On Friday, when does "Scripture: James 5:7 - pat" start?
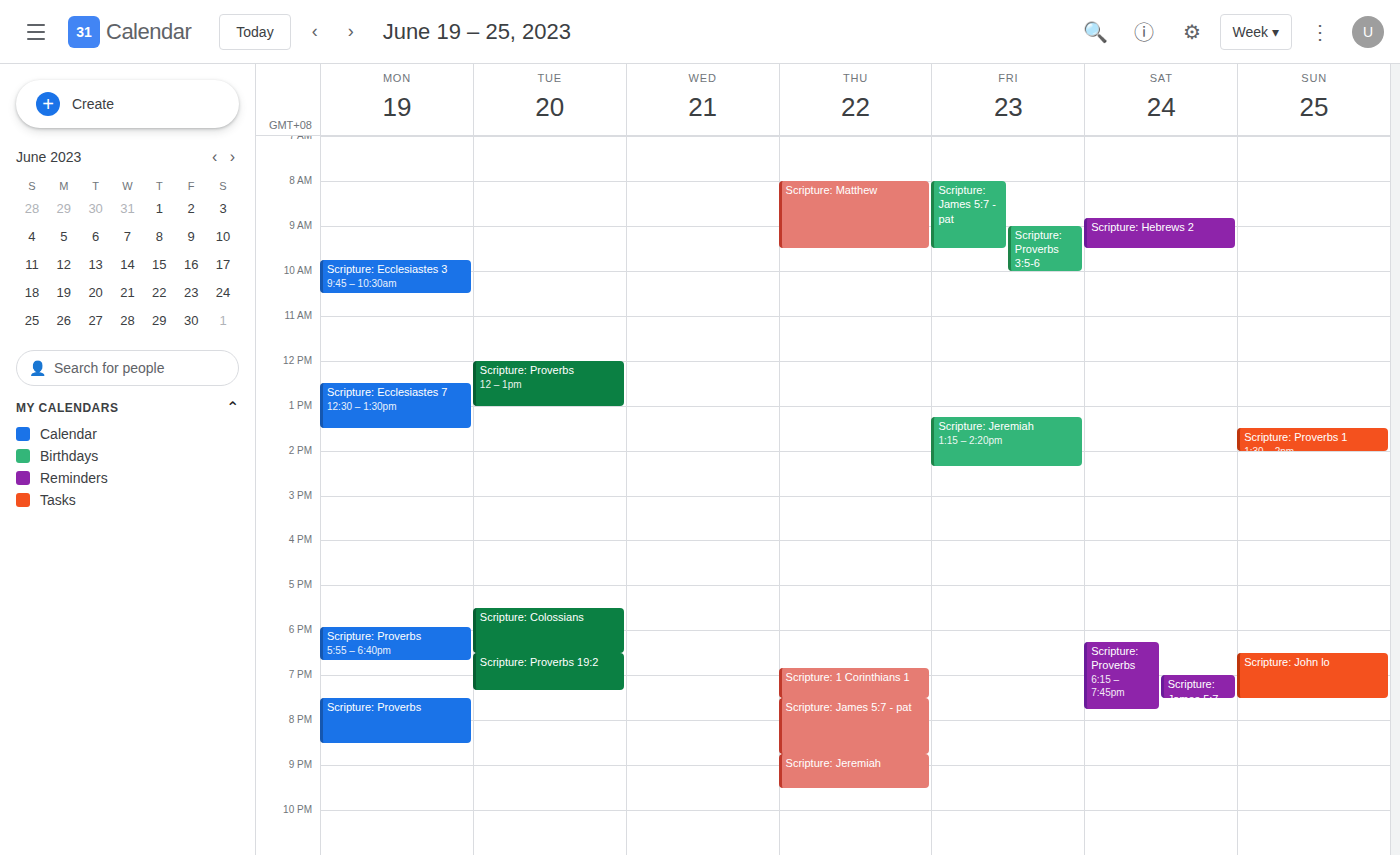
8:00 AM